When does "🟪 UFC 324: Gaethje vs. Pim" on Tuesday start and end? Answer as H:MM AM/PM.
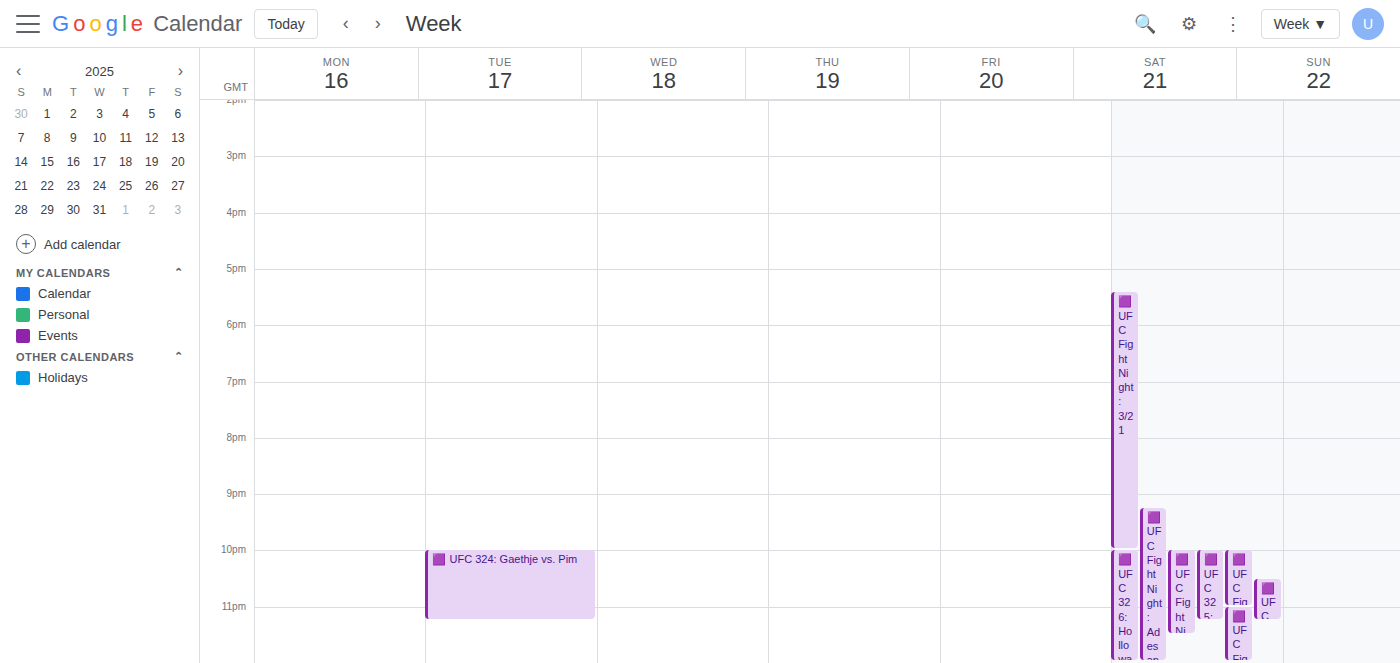
10:00 PM to 11:15 PM